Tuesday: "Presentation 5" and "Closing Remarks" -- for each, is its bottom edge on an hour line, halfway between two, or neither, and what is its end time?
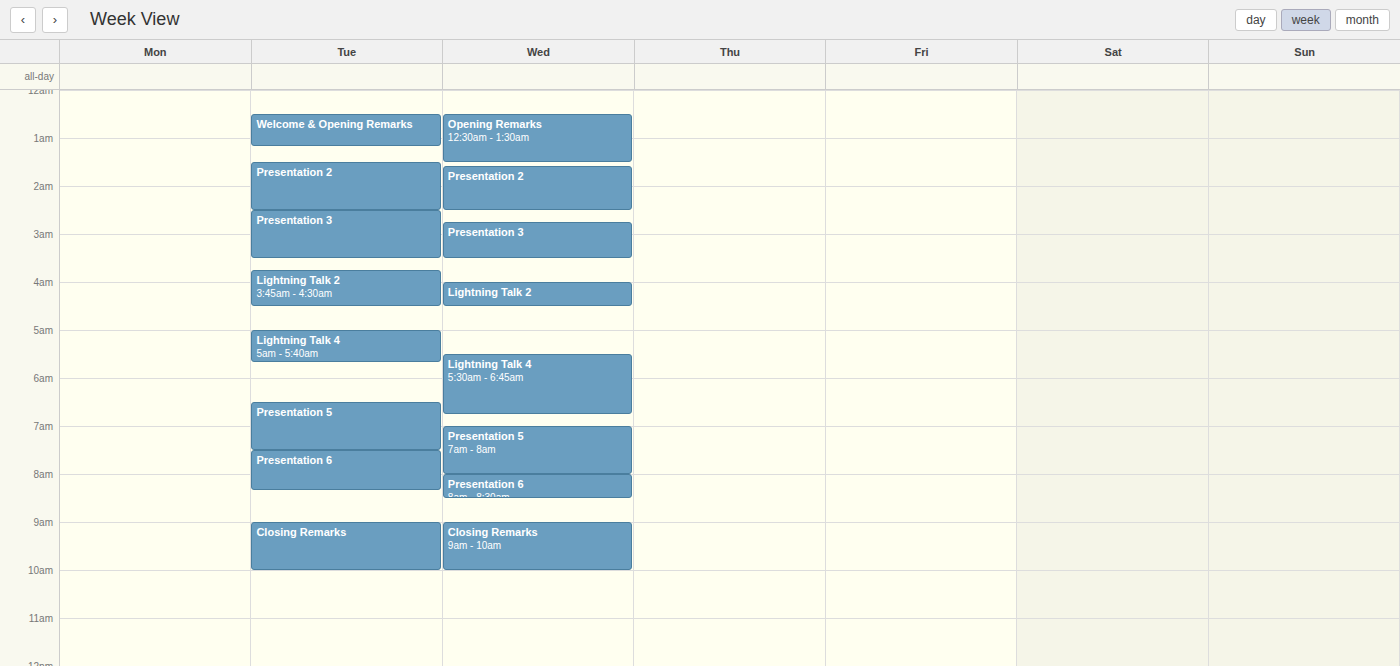
"Presentation 5": 7:30 AM, halfway between the 7 AM and 8 AM lines. "Closing Remarks": 10:00 AM, exactly on the 10 AM line.